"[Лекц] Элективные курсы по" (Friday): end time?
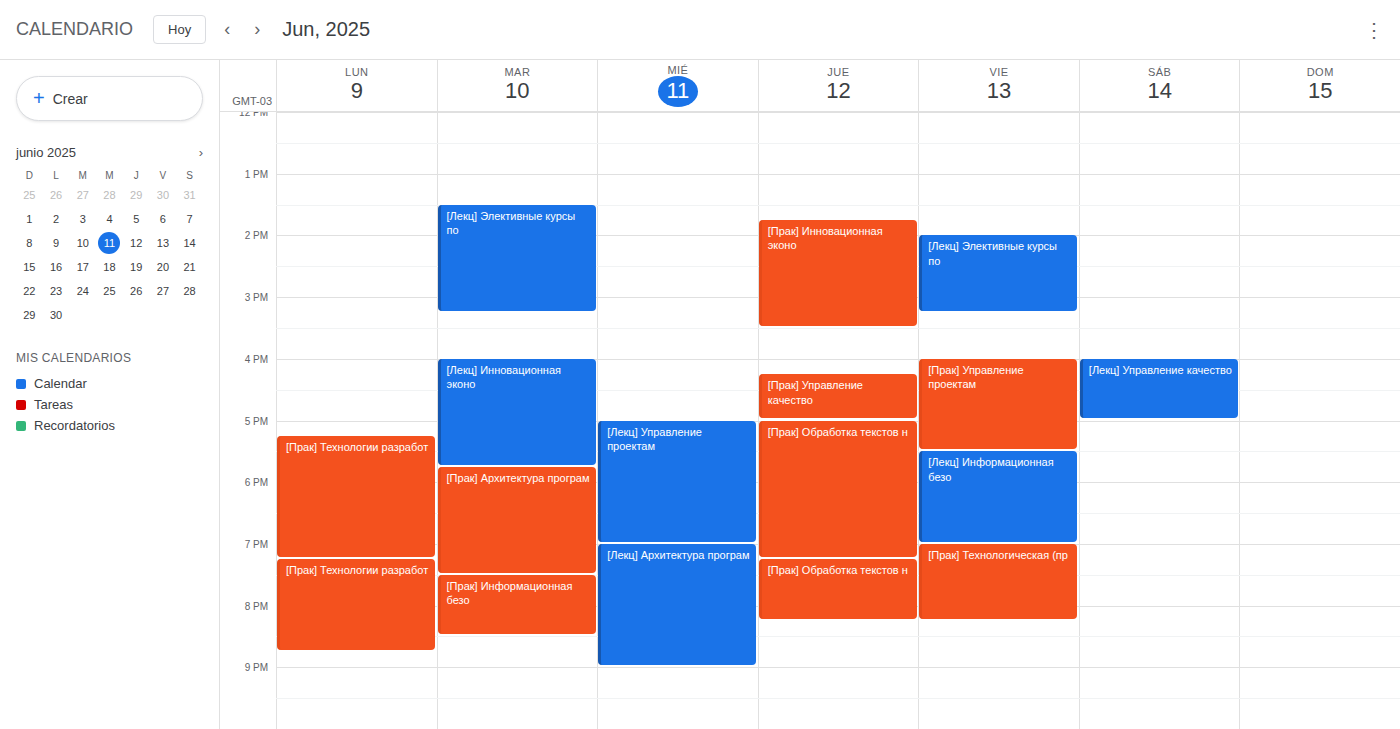
3:15 PM